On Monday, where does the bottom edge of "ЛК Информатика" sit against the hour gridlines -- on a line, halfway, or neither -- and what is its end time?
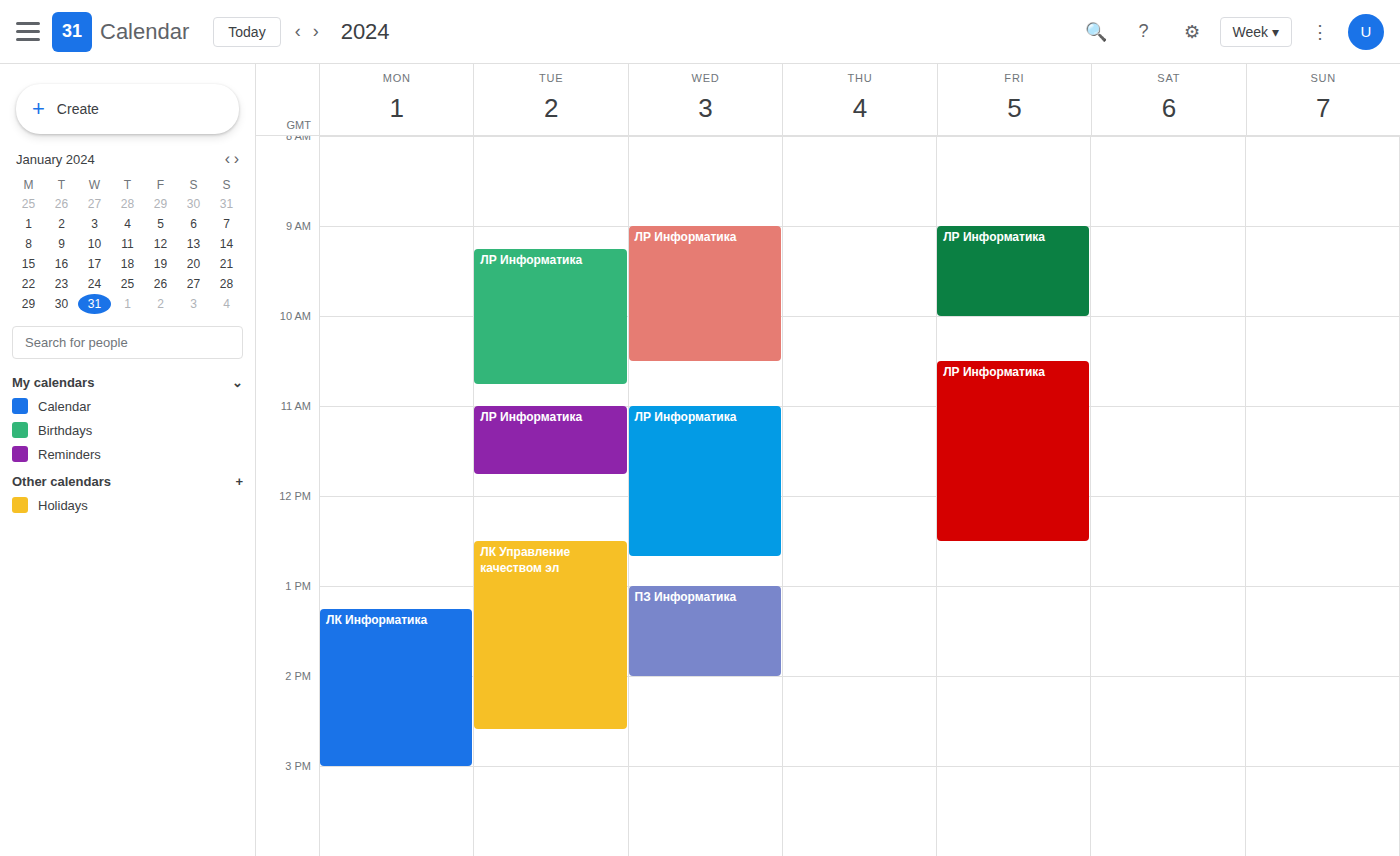
3:00 PM -- exactly on the 3 PM line.